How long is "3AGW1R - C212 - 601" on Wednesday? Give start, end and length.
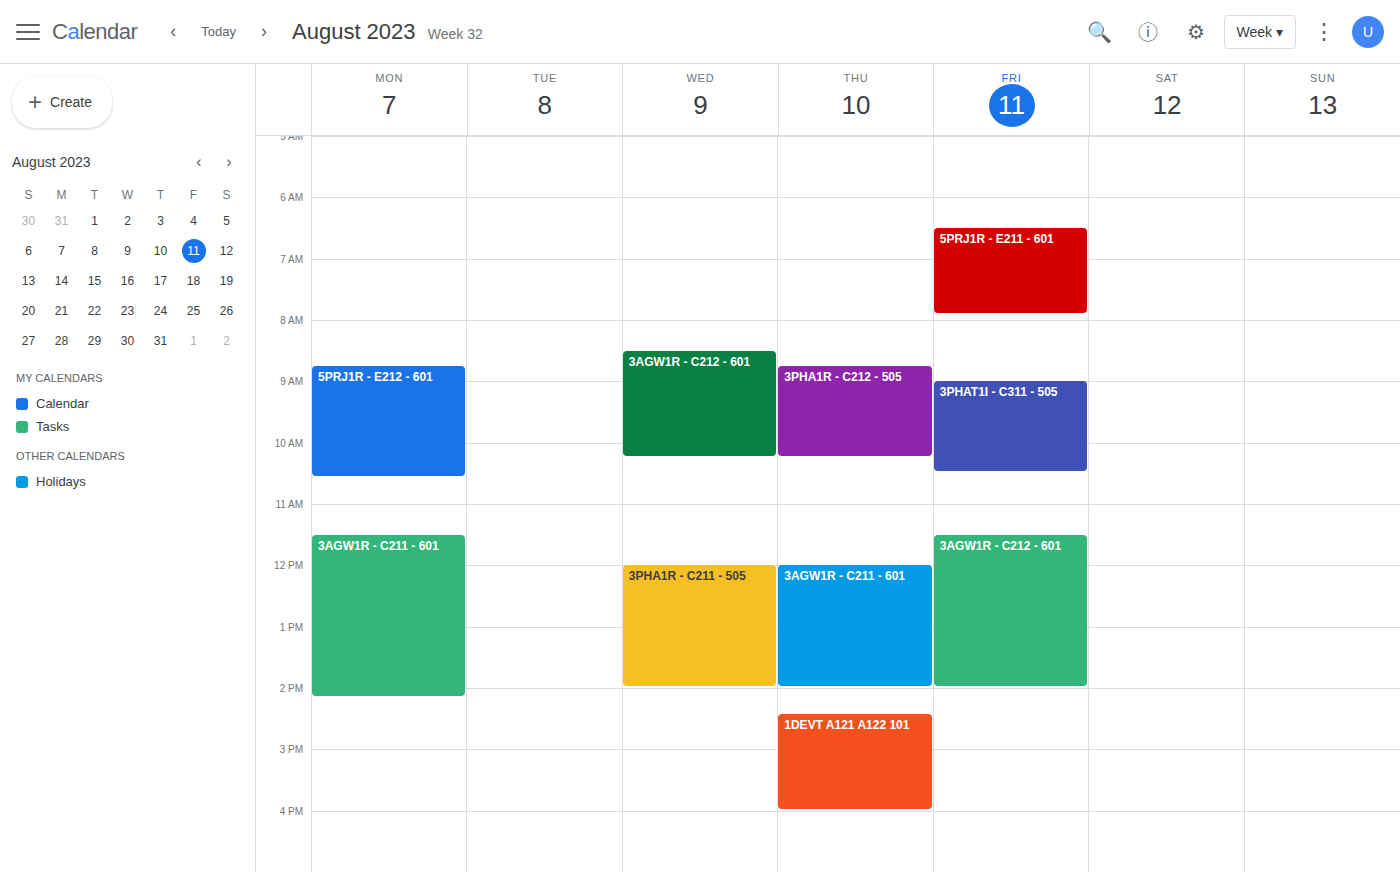
8:30 AM to 10:15 AM, 1 hour 45 minutes